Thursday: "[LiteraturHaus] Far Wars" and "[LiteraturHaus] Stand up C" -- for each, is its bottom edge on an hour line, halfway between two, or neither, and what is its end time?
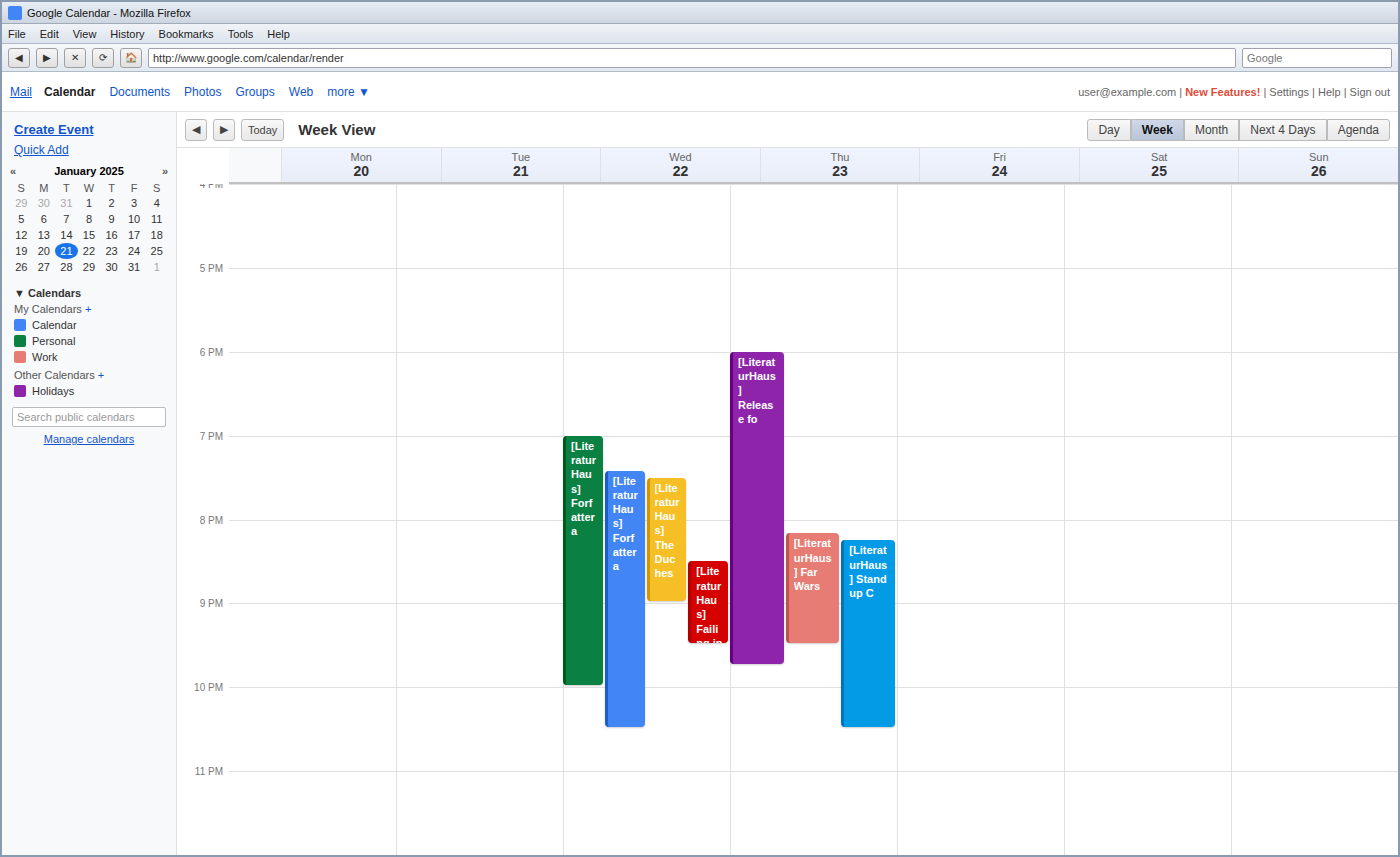
"[LiteraturHaus] Far Wars": 21:30, halfway between the 21:00 and 22:00 lines. "[LiteraturHaus] Stand up C": 22:30, halfway between the 22:00 and 23:00 lines.